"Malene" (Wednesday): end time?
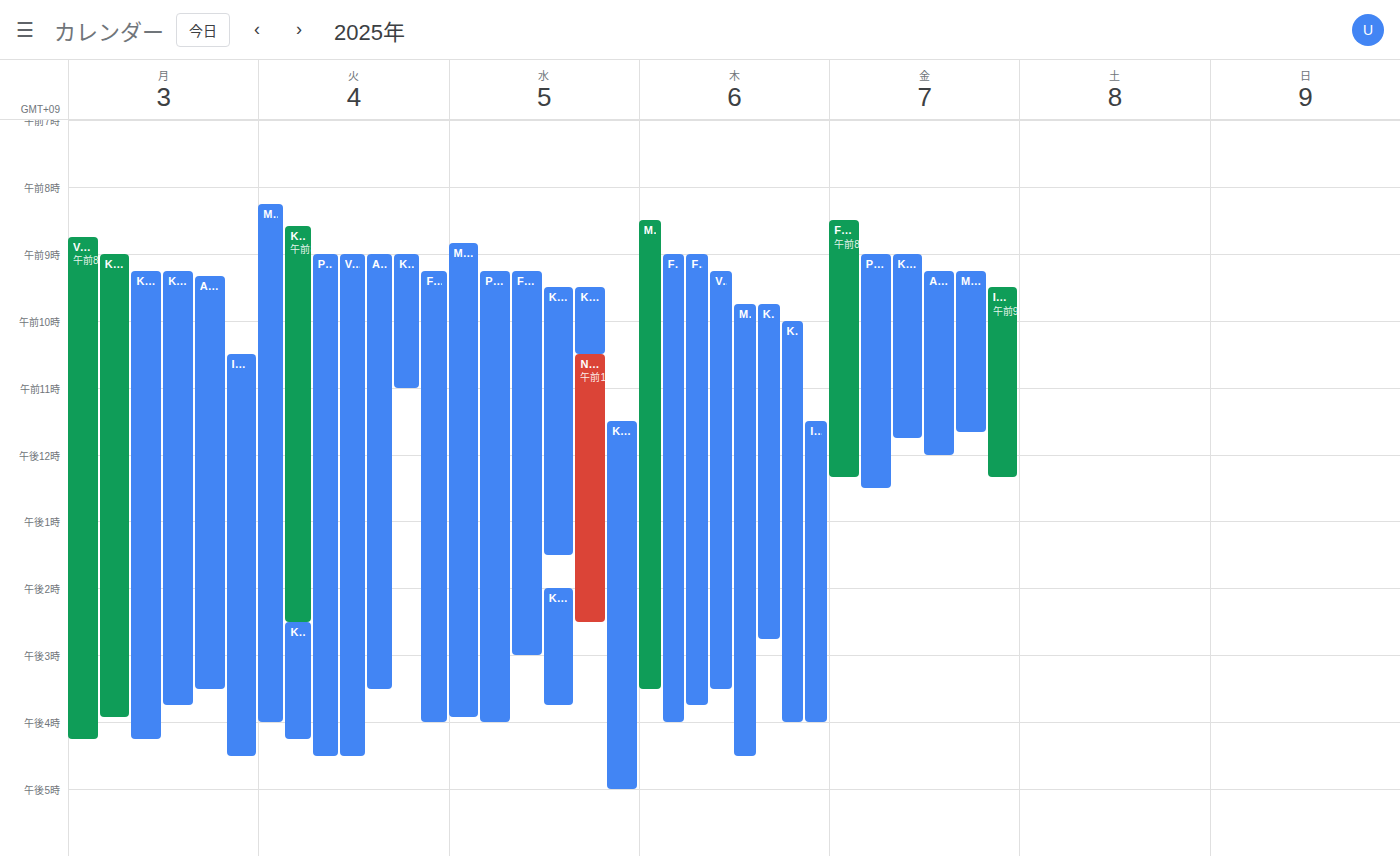
15:55